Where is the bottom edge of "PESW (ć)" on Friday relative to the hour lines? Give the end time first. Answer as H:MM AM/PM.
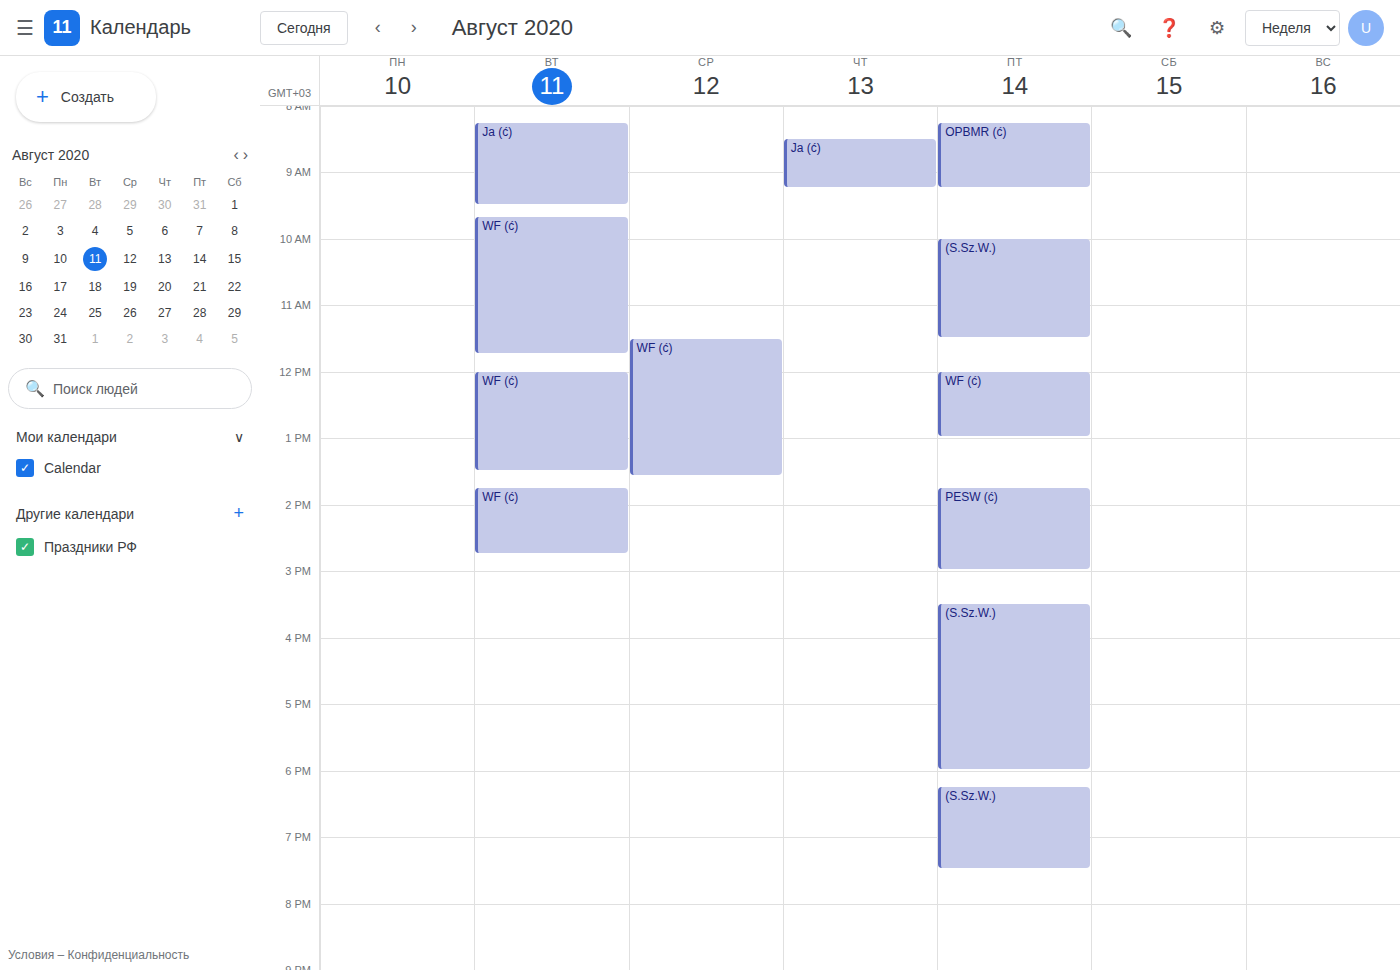
3:00 PM -- exactly on the 3 PM line.